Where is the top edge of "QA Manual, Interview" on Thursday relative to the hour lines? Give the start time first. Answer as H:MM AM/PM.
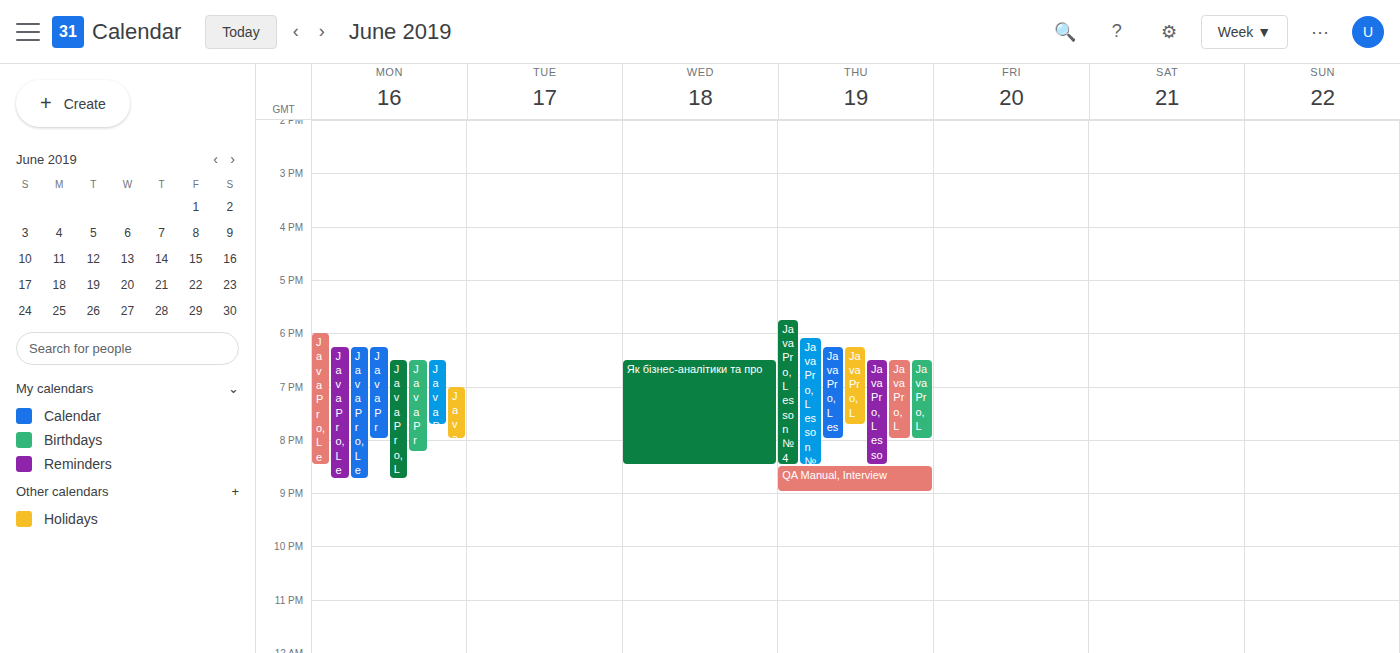
8:30 PM -- halfway between the 8 PM and 9 PM lines.